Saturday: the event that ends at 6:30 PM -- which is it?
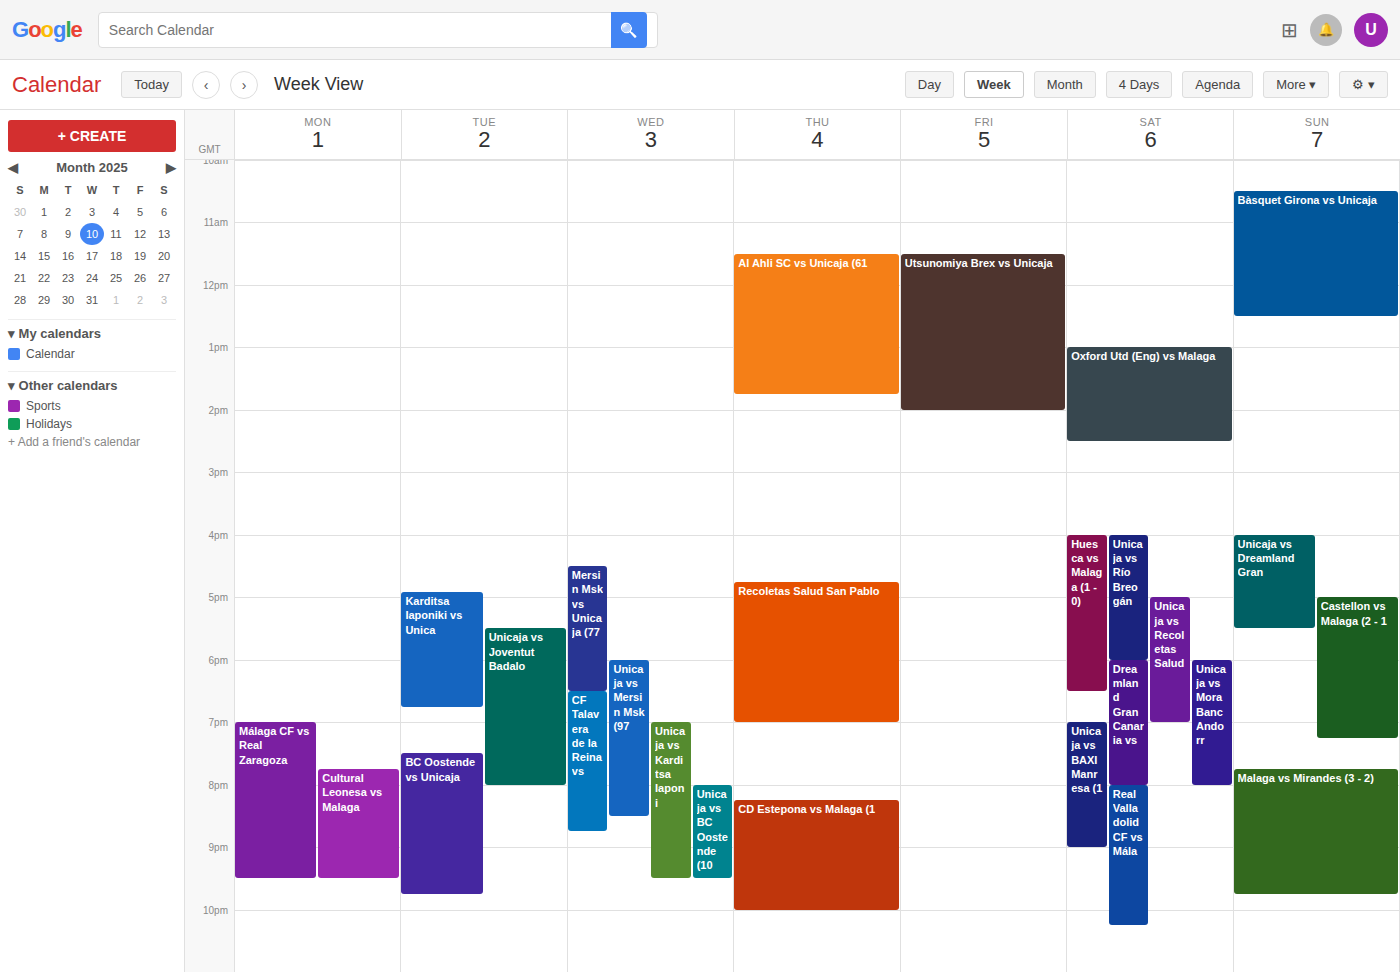
"Huesca vs Malaga (1 - 0)"